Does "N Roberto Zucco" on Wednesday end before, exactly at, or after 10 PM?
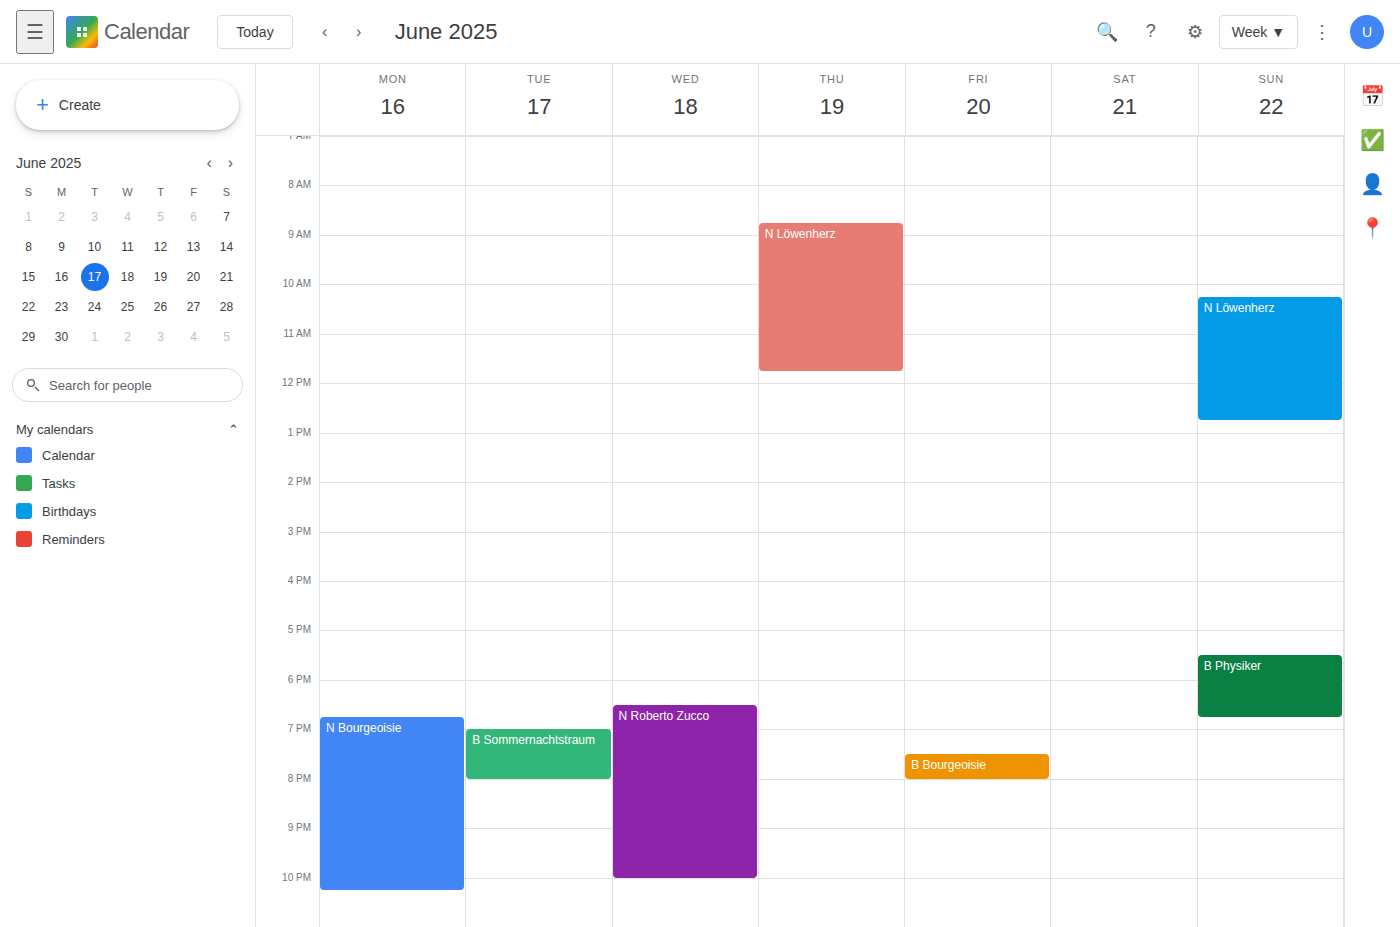
10:00 PM -- exactly at 10 PM, on the 10 PM line.